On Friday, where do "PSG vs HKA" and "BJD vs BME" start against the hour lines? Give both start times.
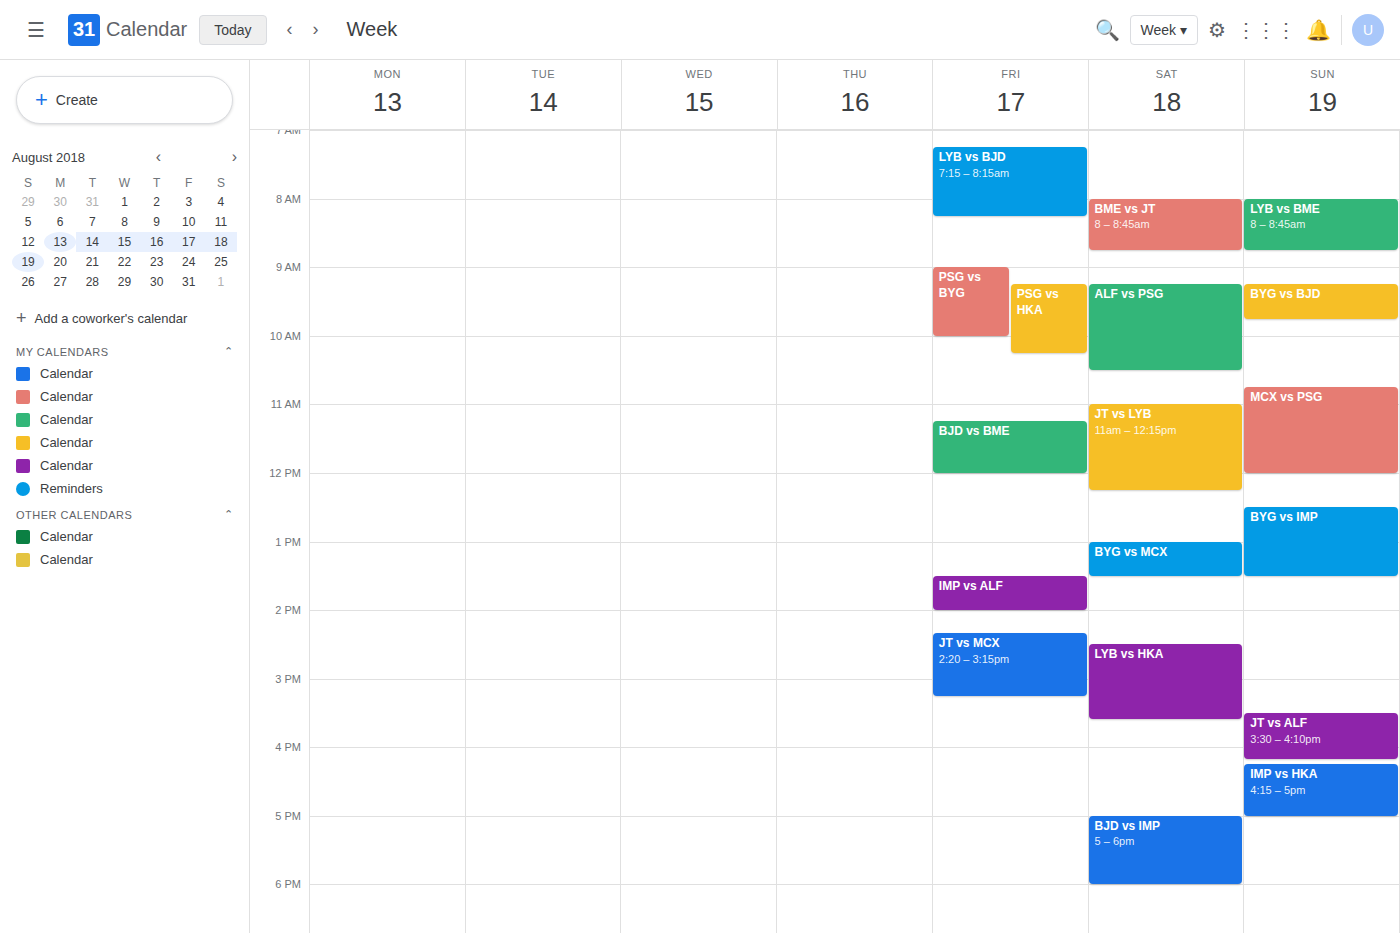
"PSG vs HKA": 9:15 AM, neither: a quarter of the way from the 9 AM line to the 10 AM line. "BJD vs BME": 11:15 AM, neither: a quarter of the way from the 11 AM line to the 12 PM line.